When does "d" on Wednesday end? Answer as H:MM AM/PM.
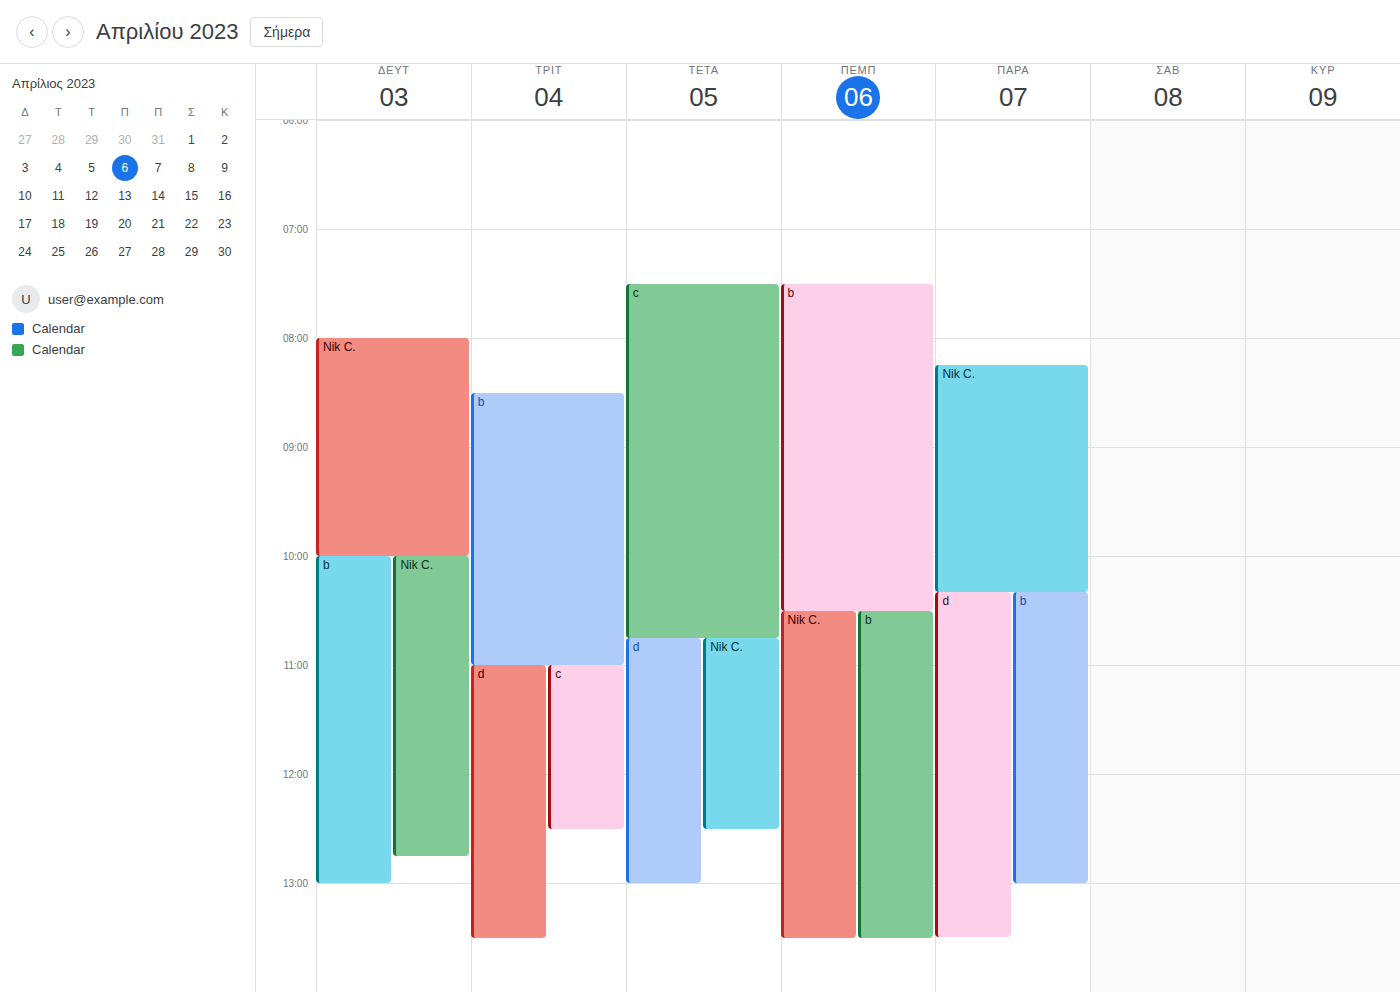
1:00 PM